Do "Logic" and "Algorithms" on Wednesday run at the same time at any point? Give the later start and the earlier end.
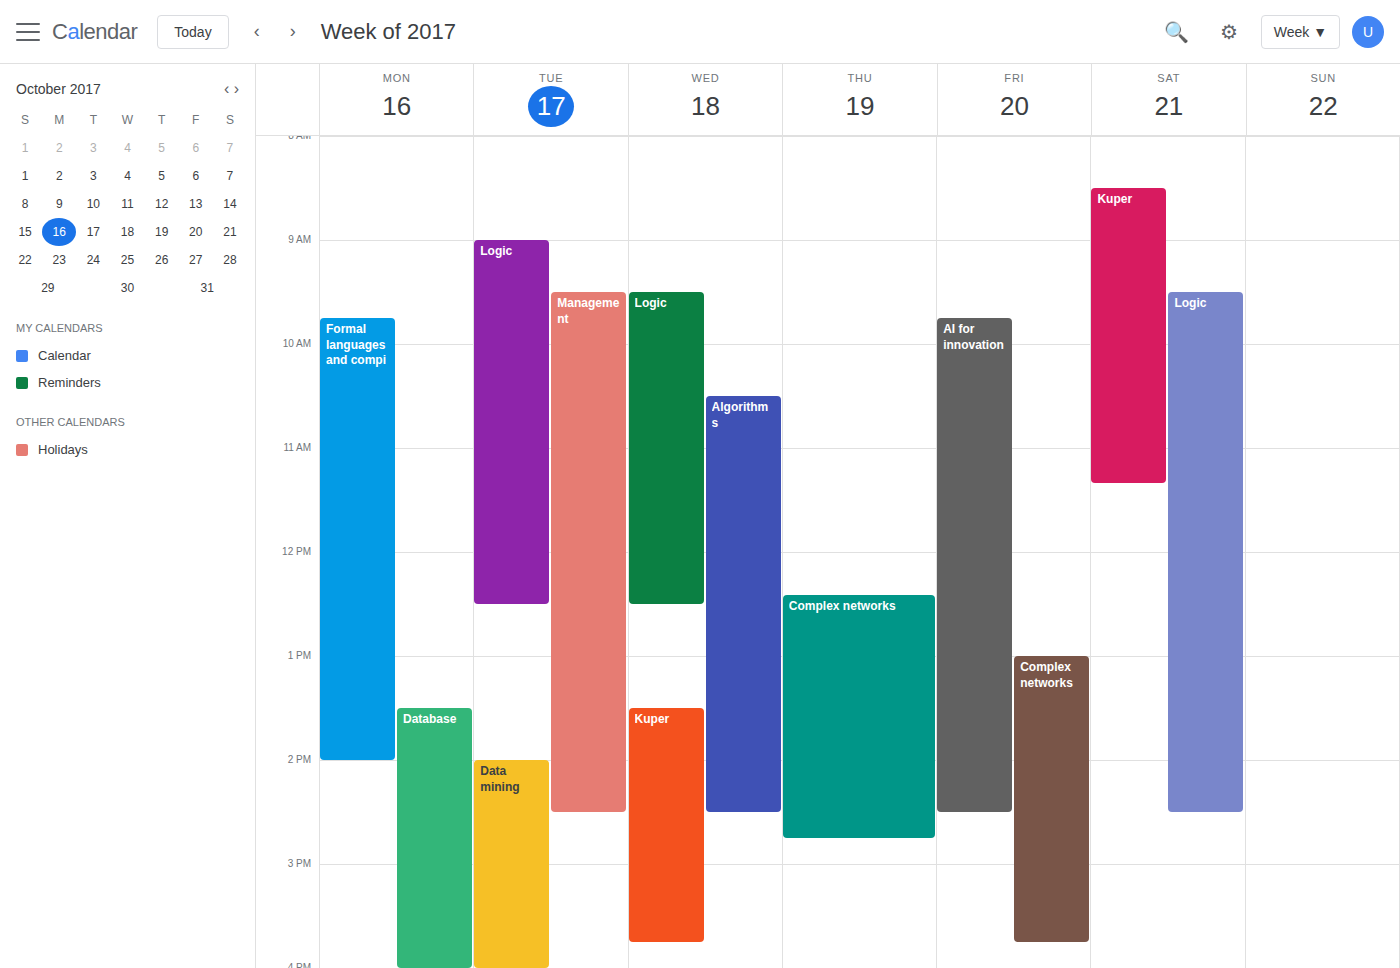
"Algorithms" starts at 10:30 AM, before "Logic" ends at 12:30 PM -- they overlap.